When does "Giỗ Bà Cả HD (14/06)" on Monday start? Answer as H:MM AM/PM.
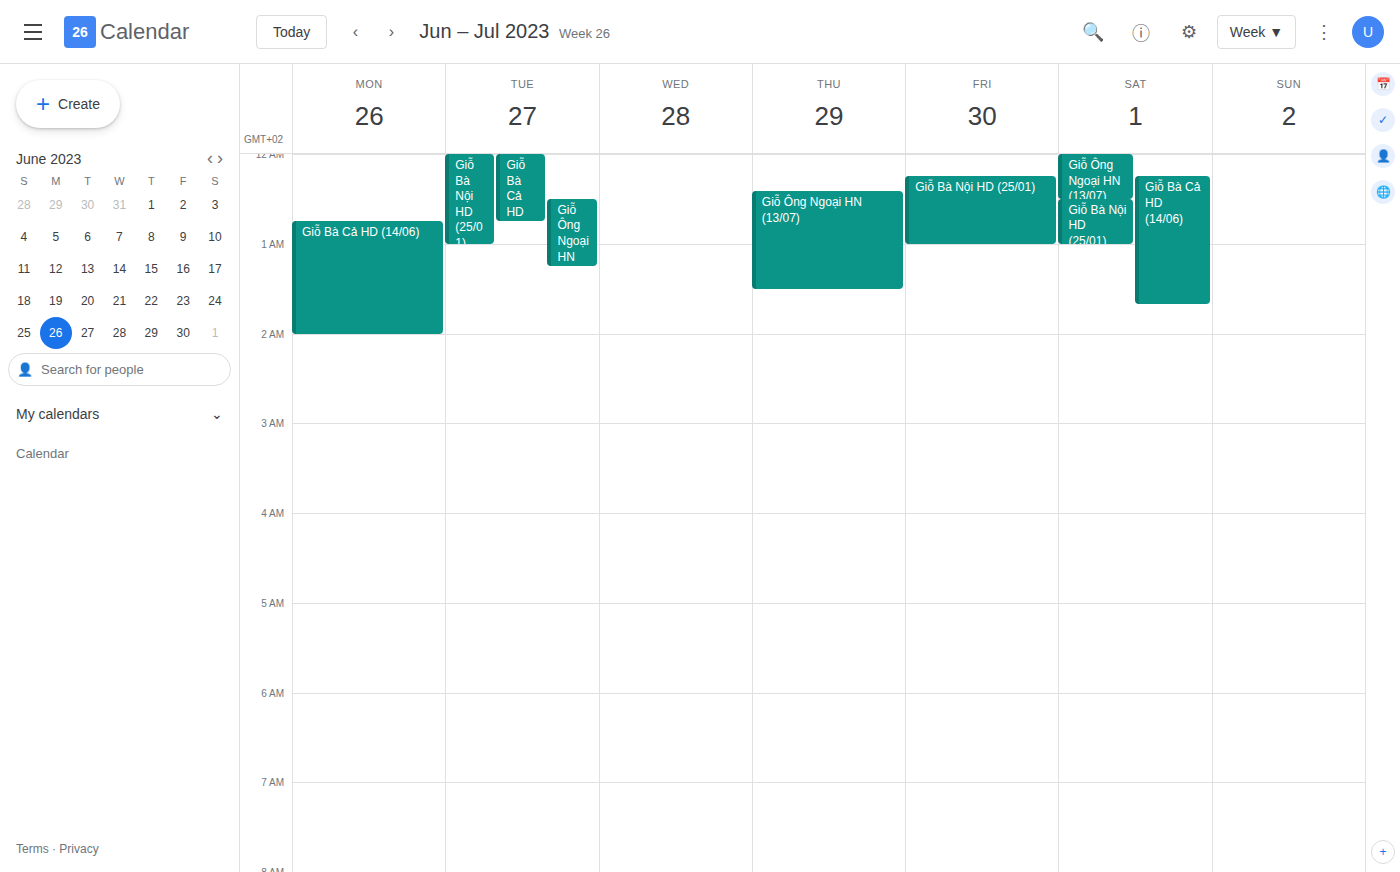
12:45 AM